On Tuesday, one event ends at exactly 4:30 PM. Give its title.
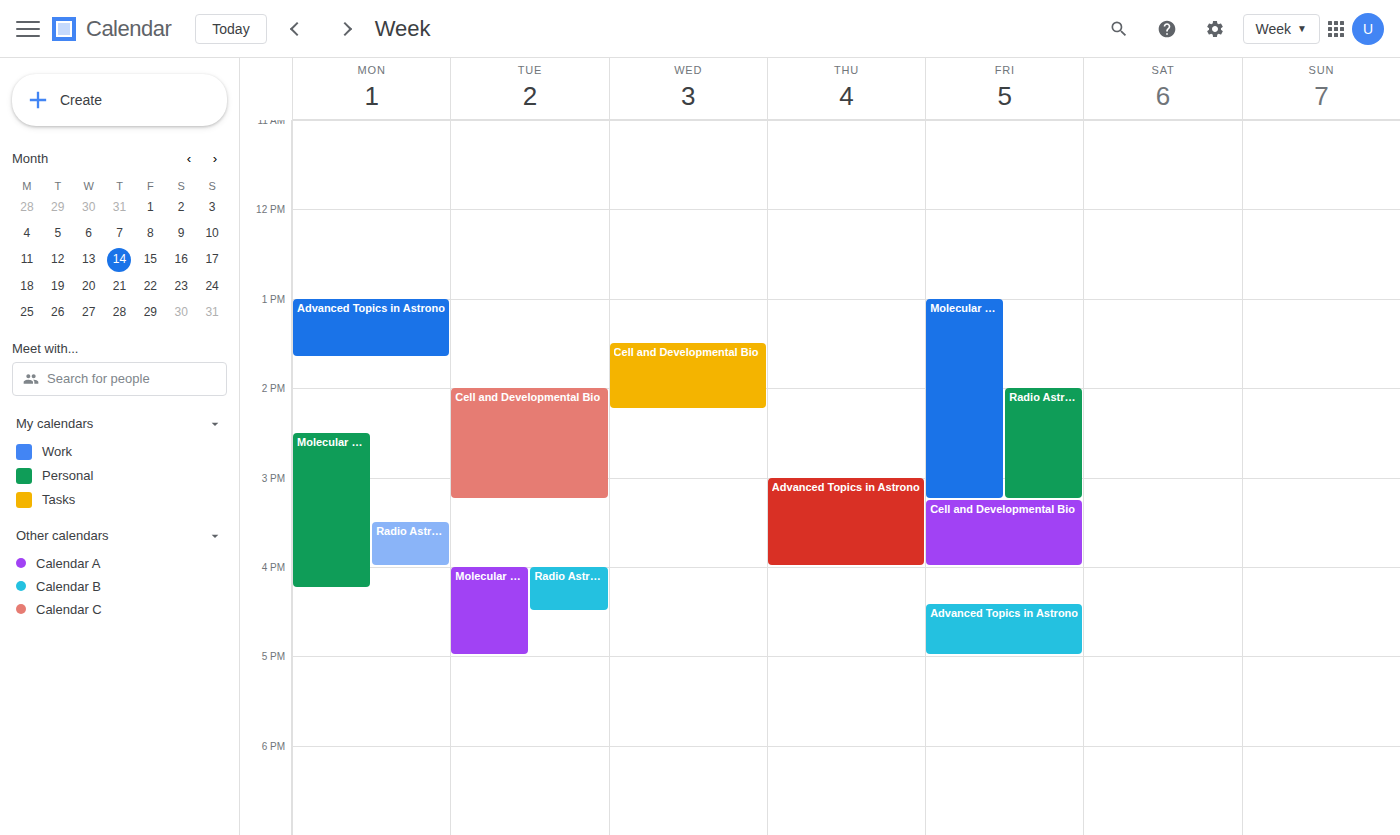
"Radio Astronomy"